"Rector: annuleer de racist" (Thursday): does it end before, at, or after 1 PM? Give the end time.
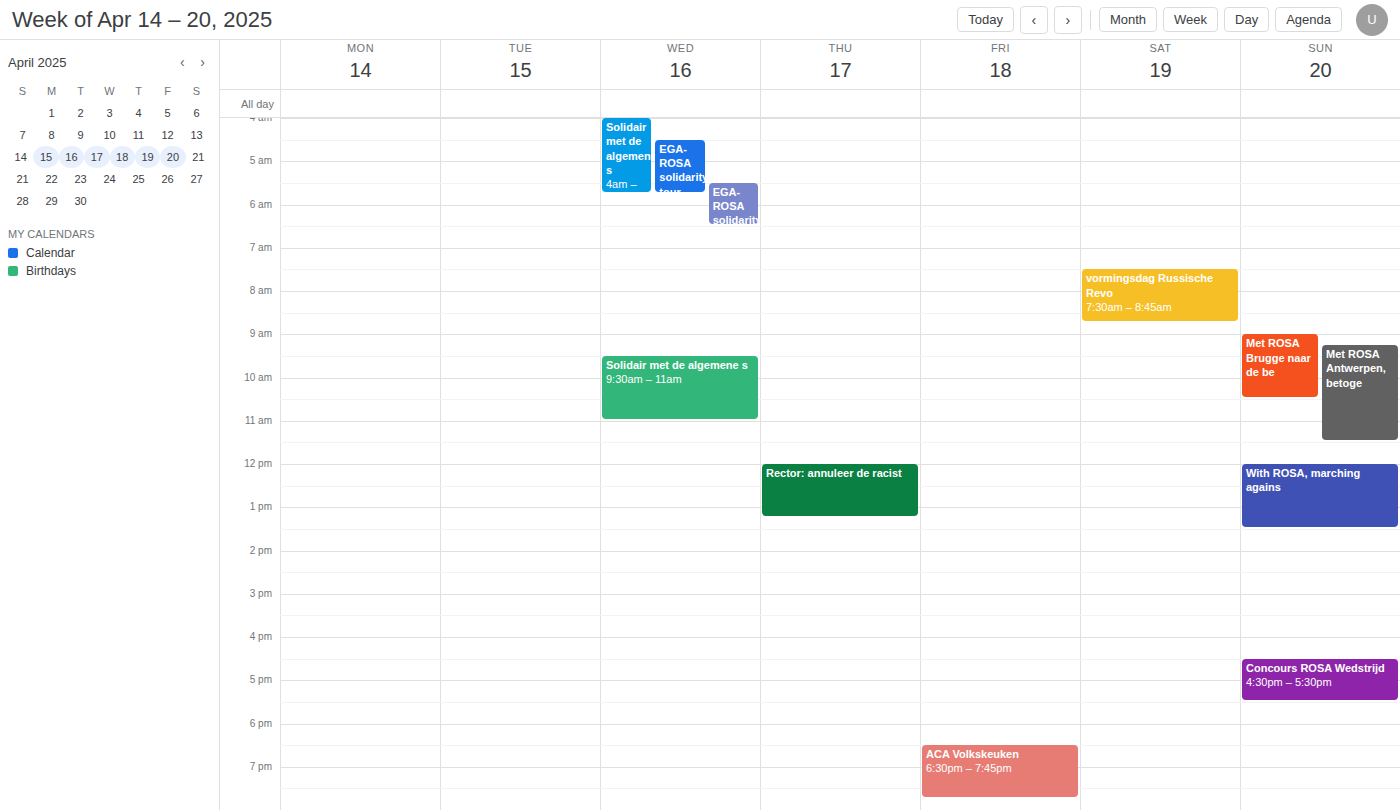
1:15 PM -- after 1 PM, 15 minutes below the 1 PM line.